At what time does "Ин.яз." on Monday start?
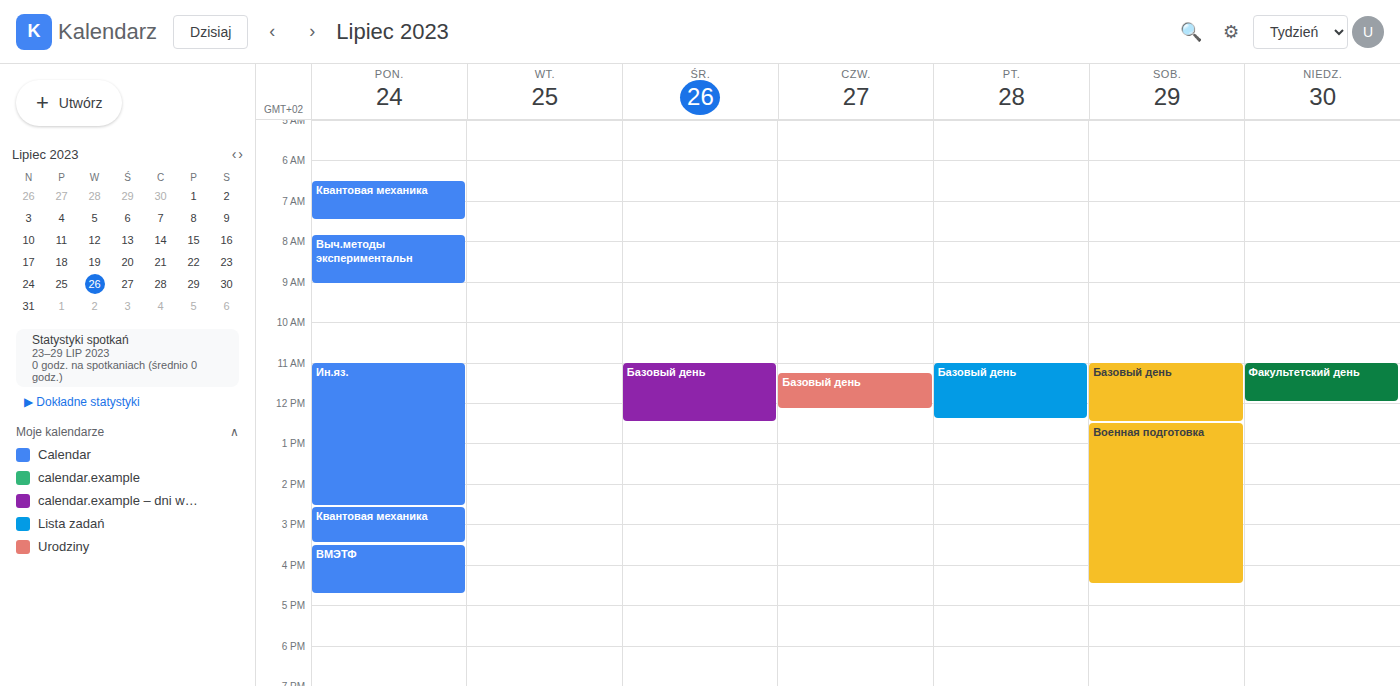
11:00 AM